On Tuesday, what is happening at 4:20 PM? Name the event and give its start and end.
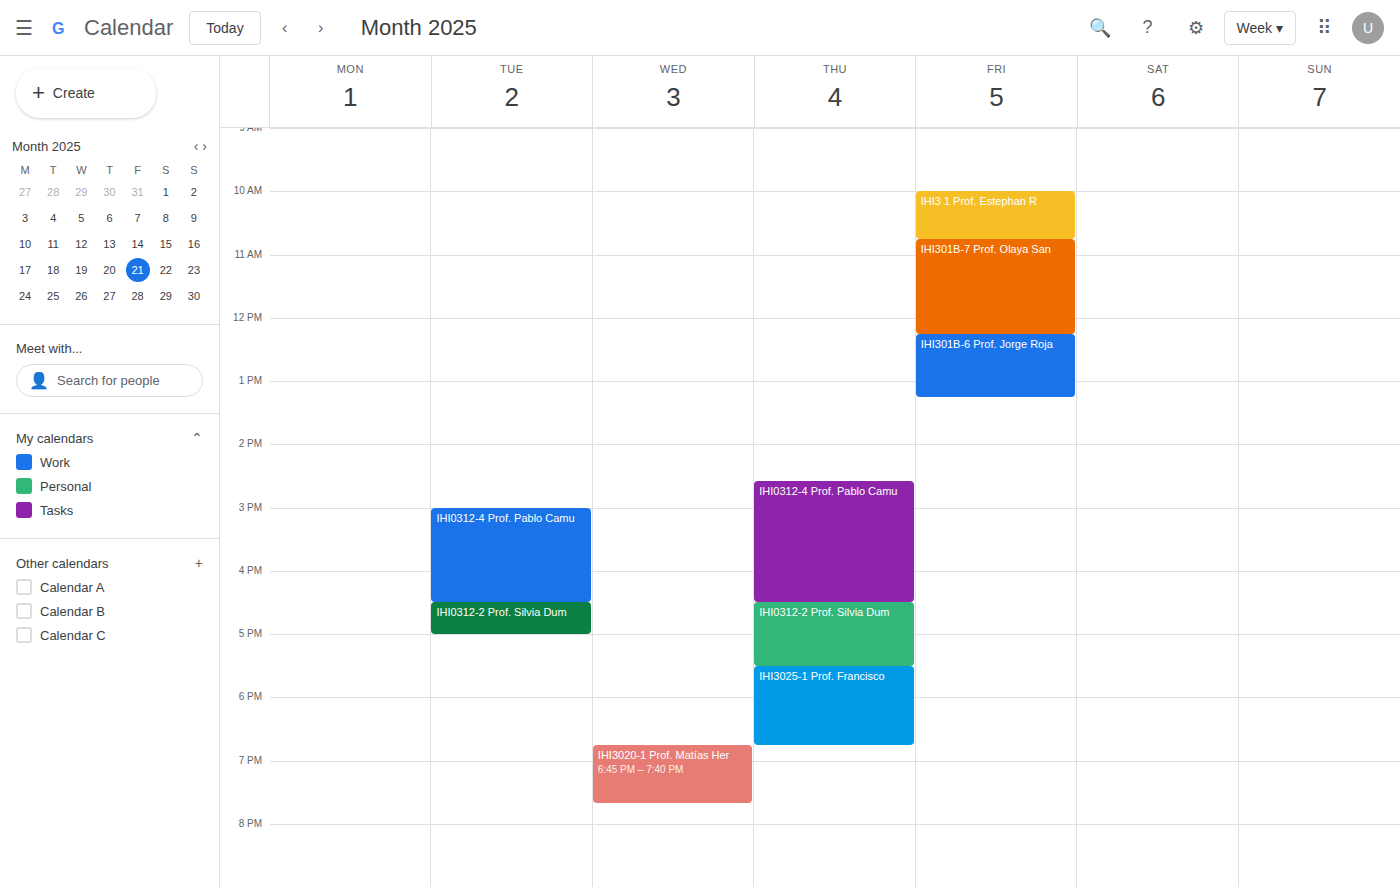
"IHI0312-4 Prof. Pablo Camu", 3:00 PM to 4:30 PM